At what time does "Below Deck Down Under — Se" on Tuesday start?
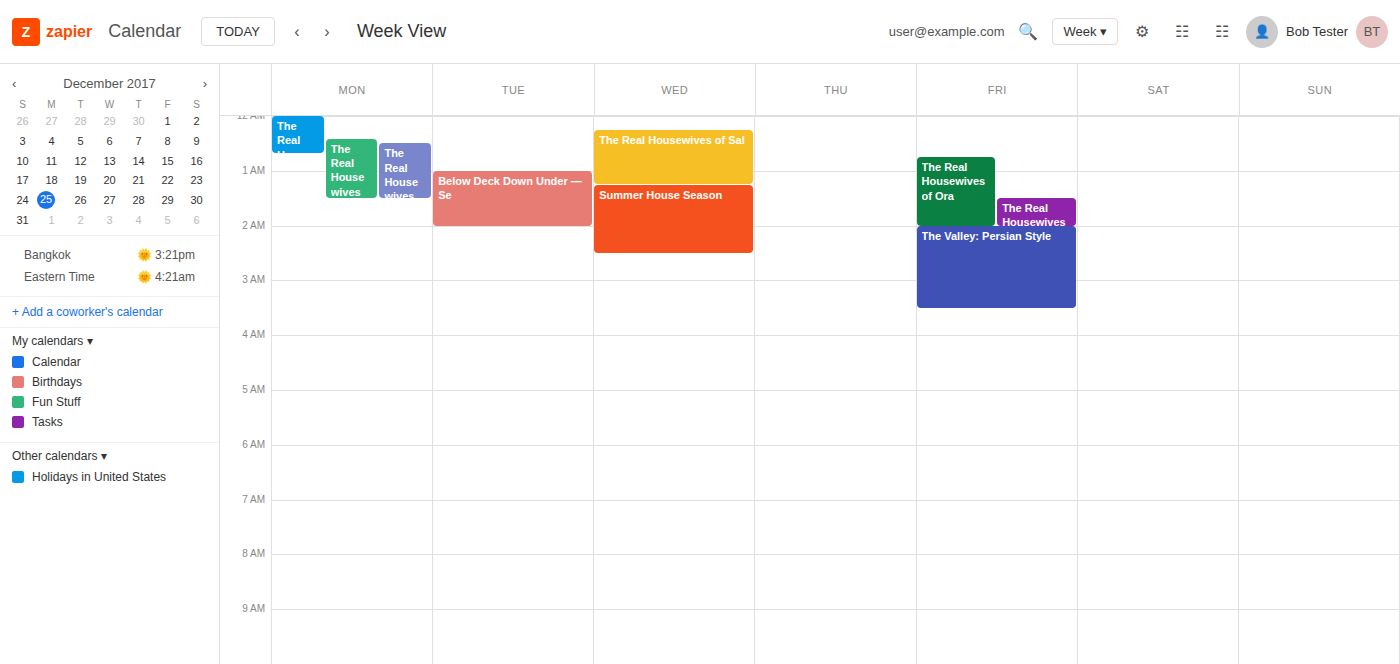
1:00 AM